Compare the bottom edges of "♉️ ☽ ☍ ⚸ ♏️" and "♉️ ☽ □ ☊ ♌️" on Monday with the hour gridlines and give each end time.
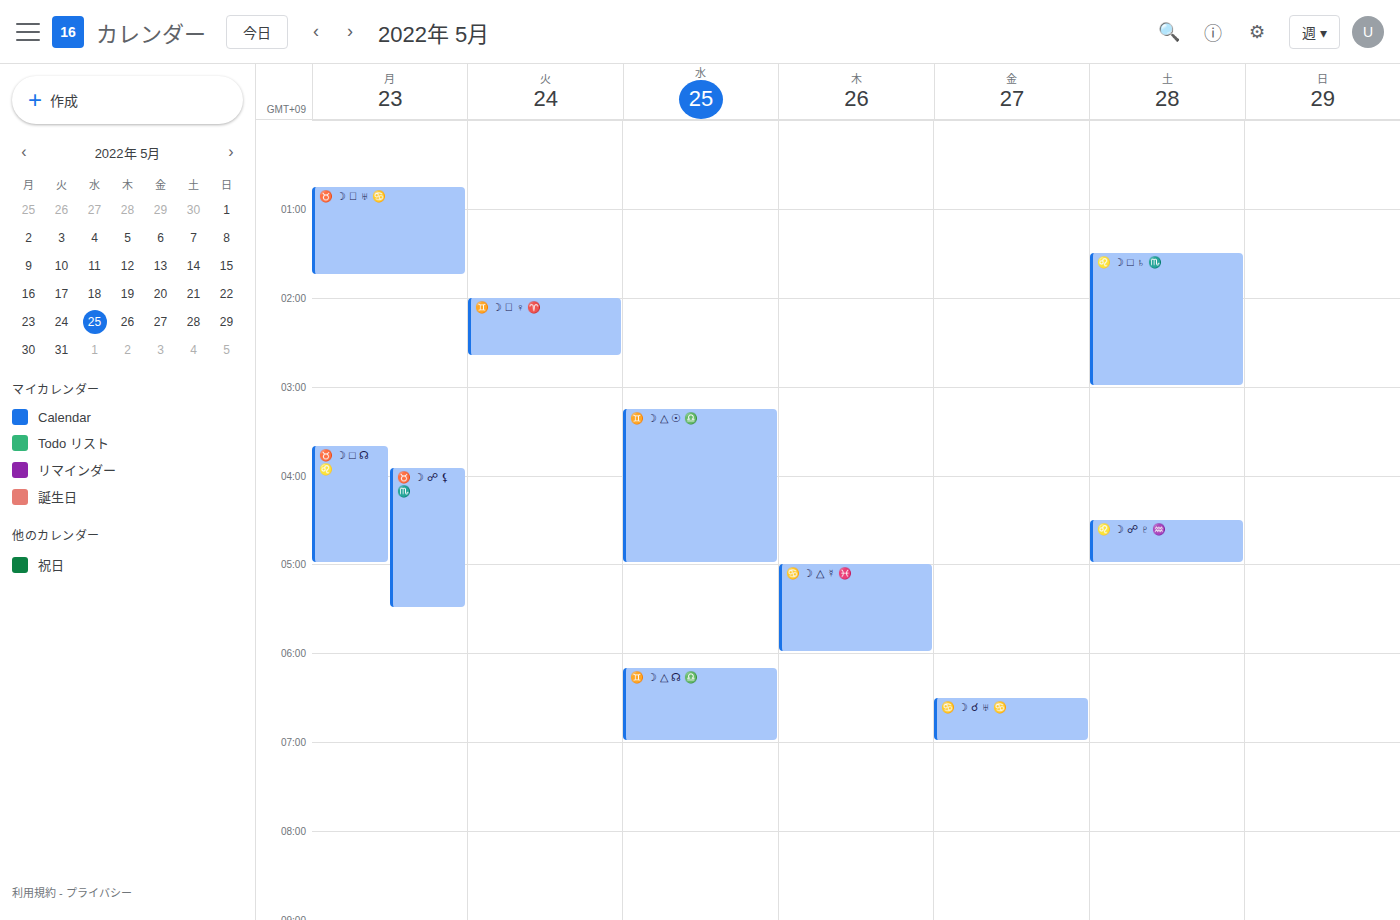
"♉️ ☽ ☍ ⚸ ♏️": 5:30 AM, halfway between the 5 AM and 6 AM lines. "♉️ ☽ □ ☊ ♌️": 5:00 AM, exactly on the 5 AM line.